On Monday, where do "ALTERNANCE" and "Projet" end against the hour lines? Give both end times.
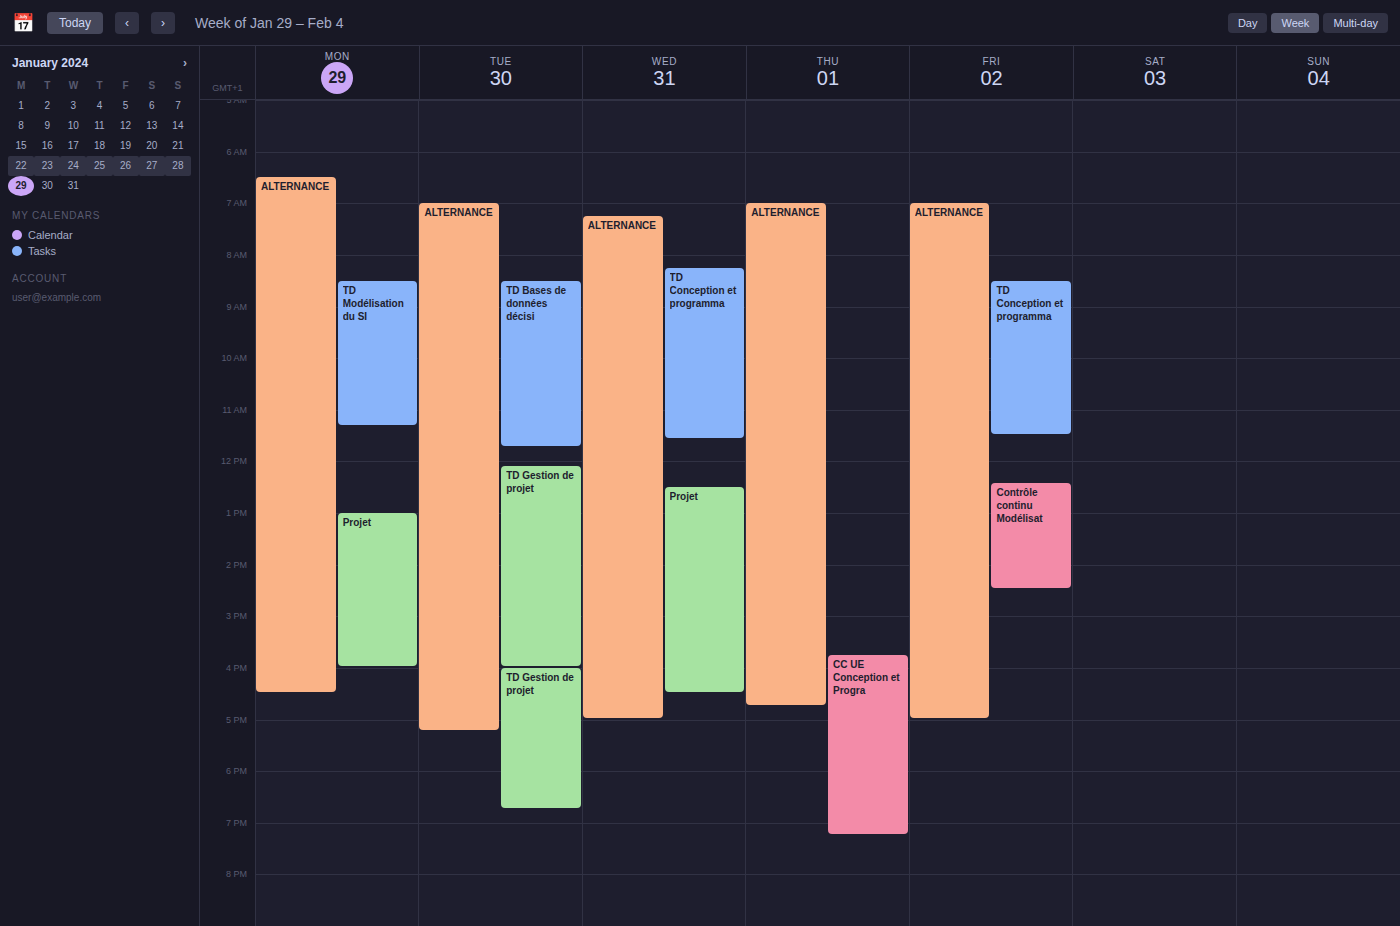
"ALTERNANCE": 4:30 PM, halfway between the 4 PM and 5 PM lines. "Projet": 4:00 PM, exactly on the 4 PM line.